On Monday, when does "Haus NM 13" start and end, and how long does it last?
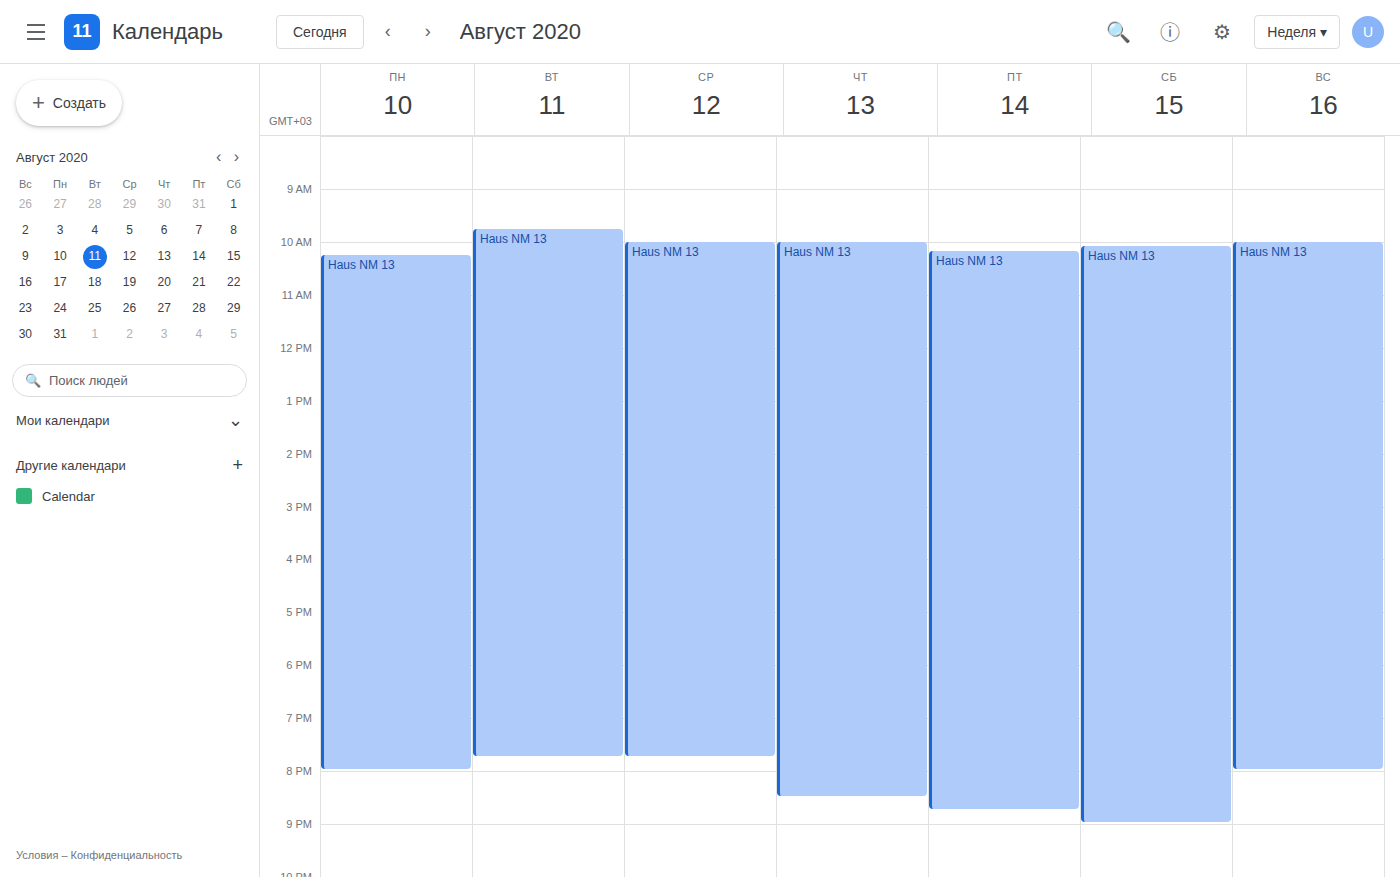
10:15 AM to 8:00 PM, 9 hours 45 minutes